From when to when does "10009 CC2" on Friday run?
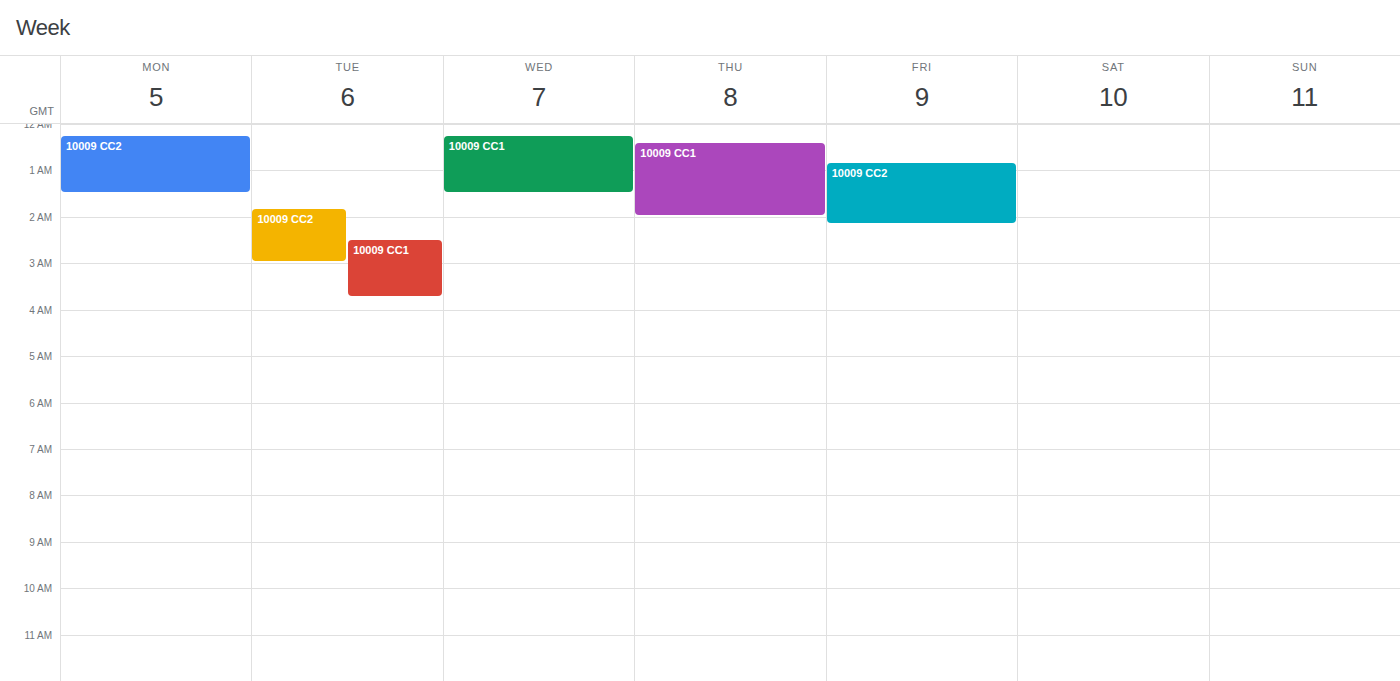
12:50 AM to 2:10 AM